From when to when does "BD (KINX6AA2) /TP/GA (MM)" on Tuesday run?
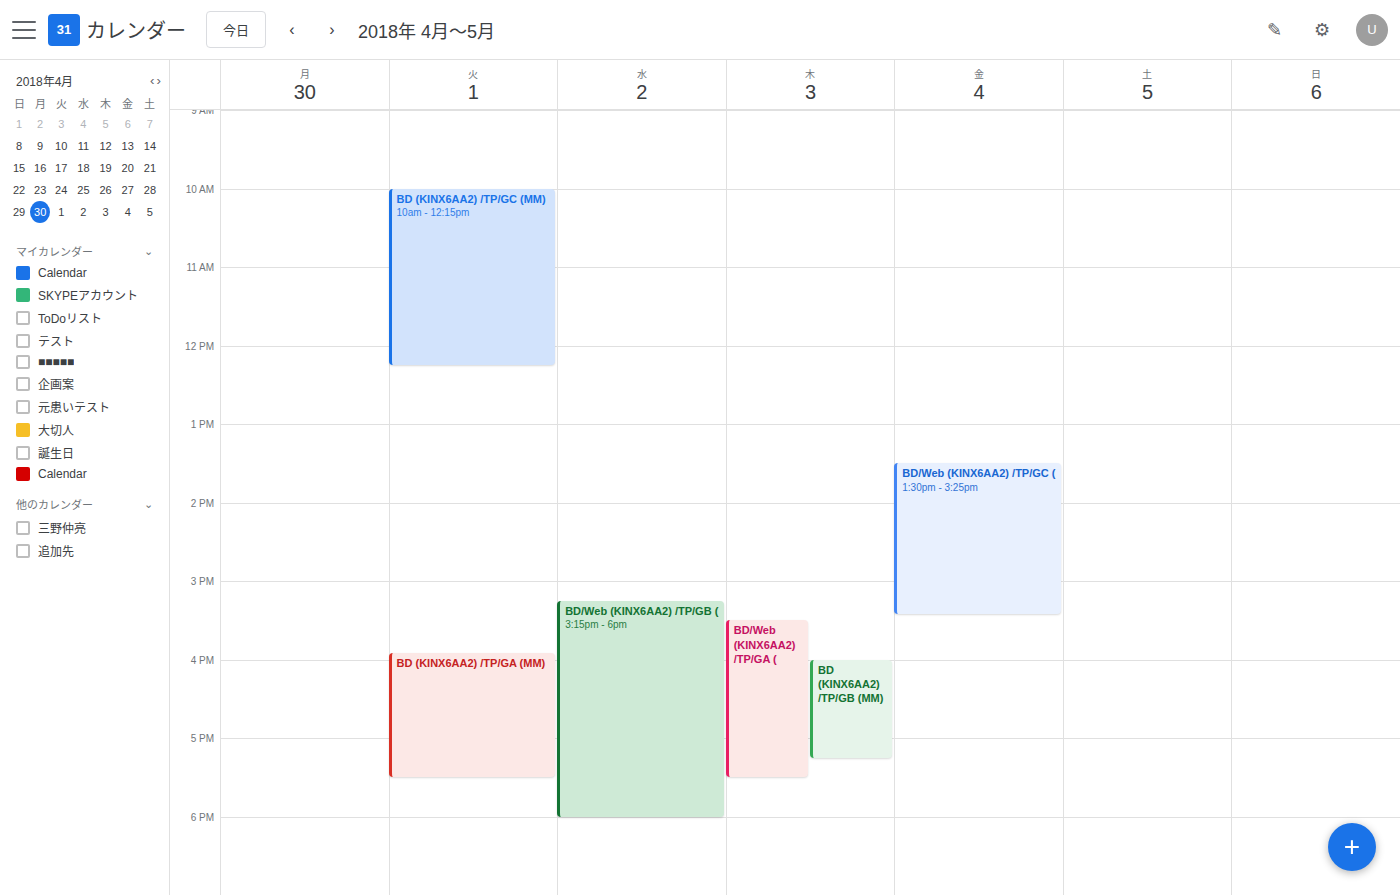
3:55 PM to 5:30 PM